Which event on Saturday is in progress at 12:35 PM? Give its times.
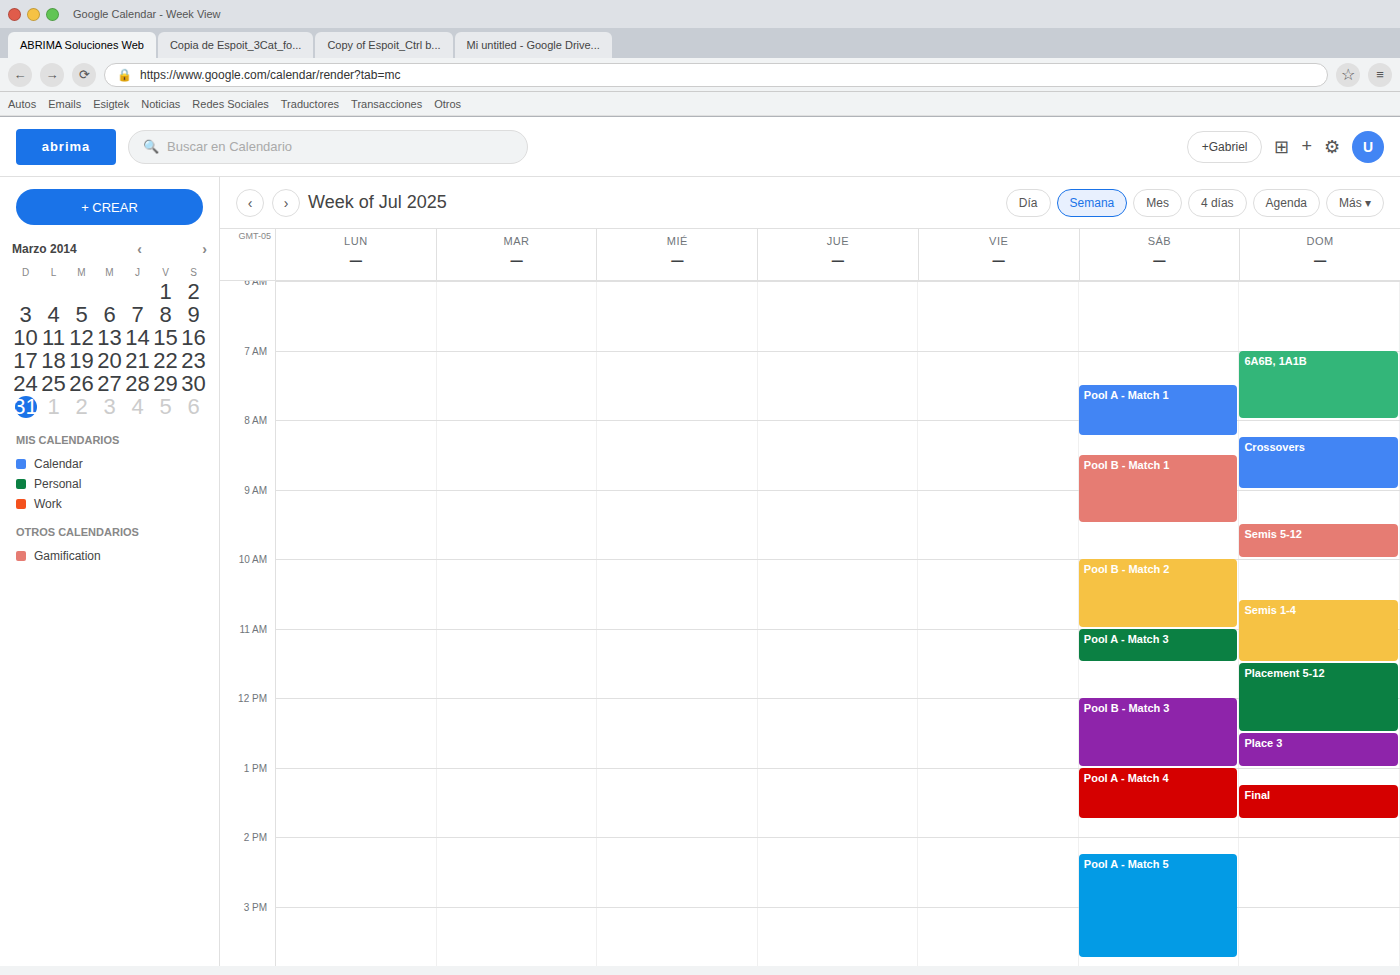
"Pool B - Match 3", 12:00 PM to 1:00 PM